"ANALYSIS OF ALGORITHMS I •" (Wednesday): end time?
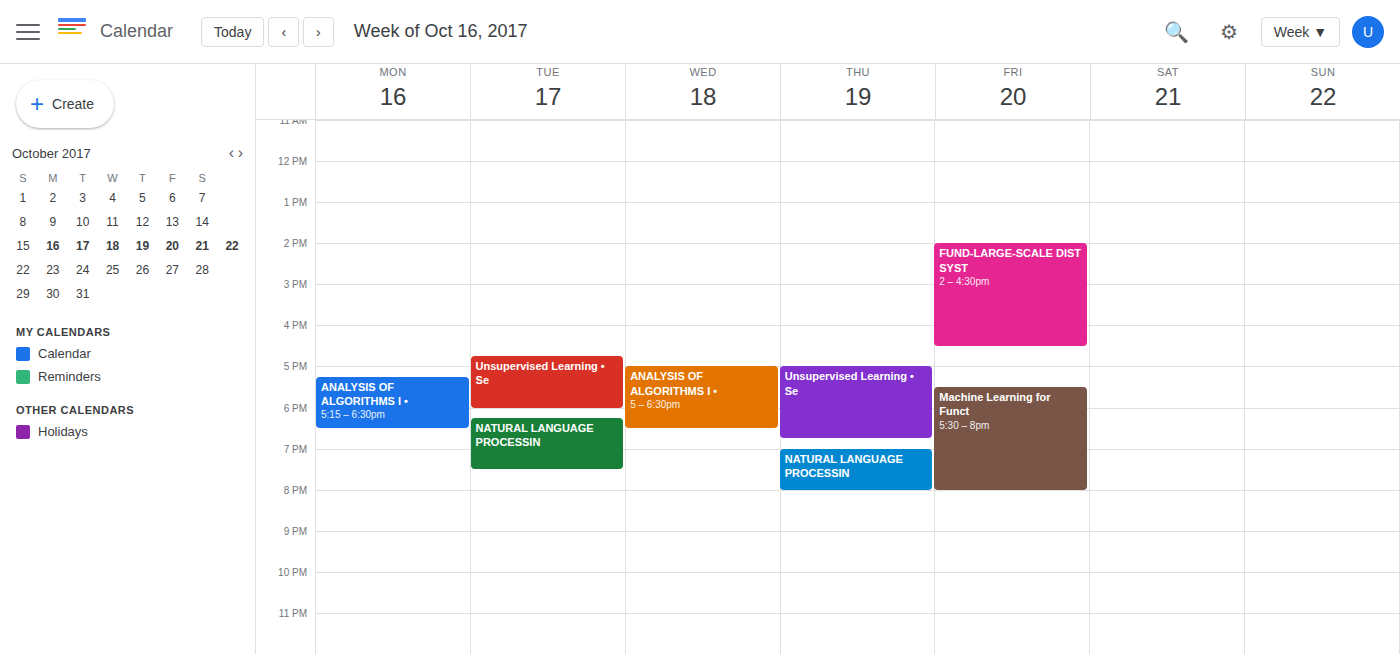
6:30 PM